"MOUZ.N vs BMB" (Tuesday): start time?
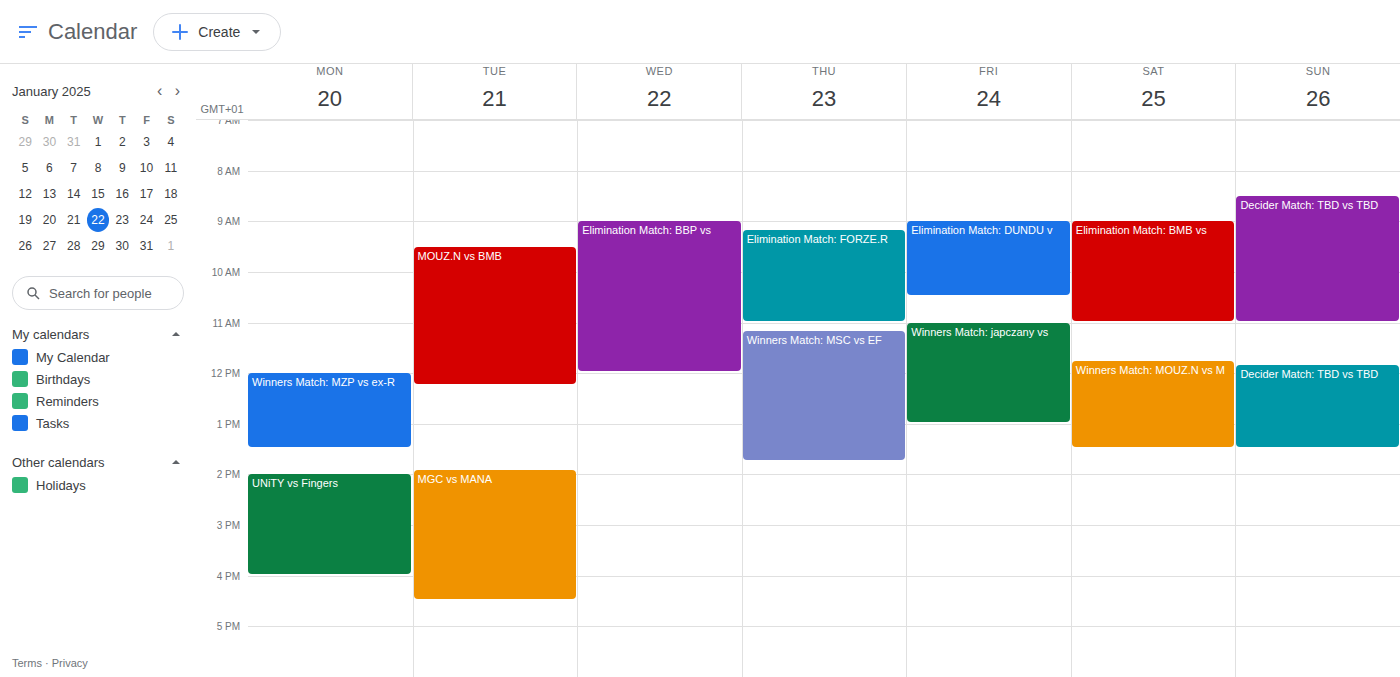
9:30 AM